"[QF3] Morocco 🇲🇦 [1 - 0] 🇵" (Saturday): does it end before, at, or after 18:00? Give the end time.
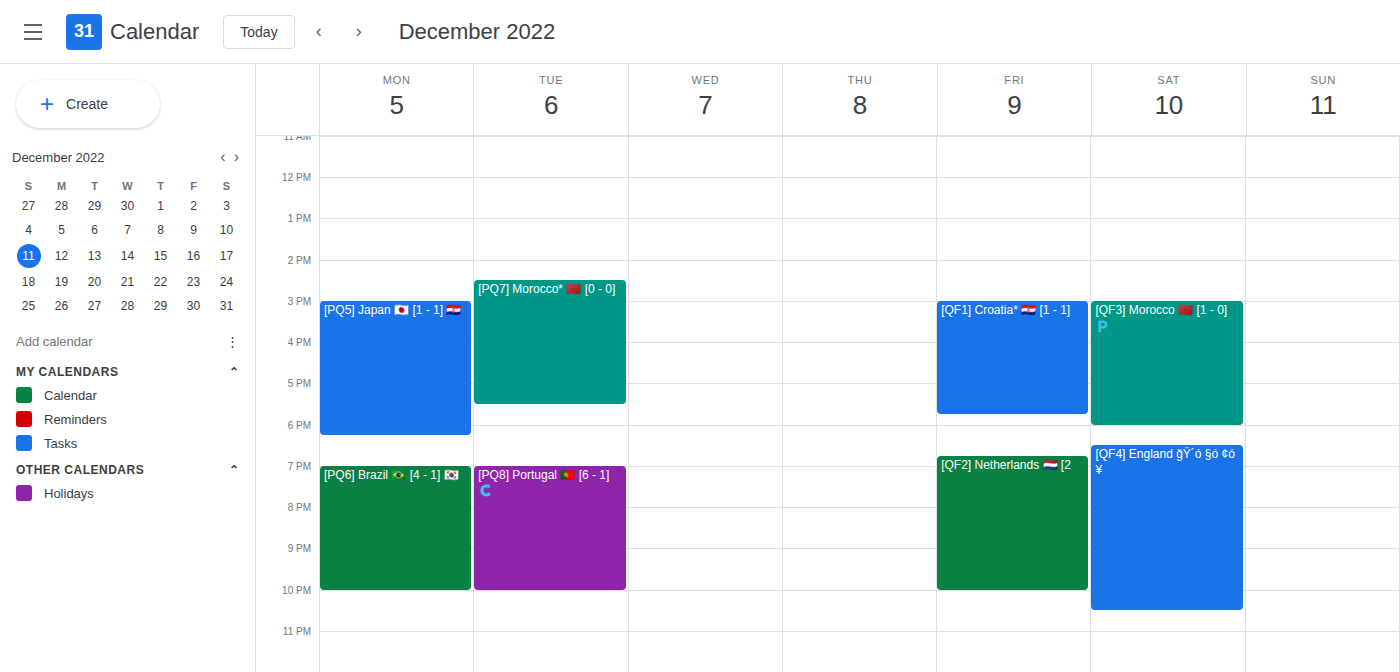
18:00 -- exactly at 18:00, on the 18:00 line.